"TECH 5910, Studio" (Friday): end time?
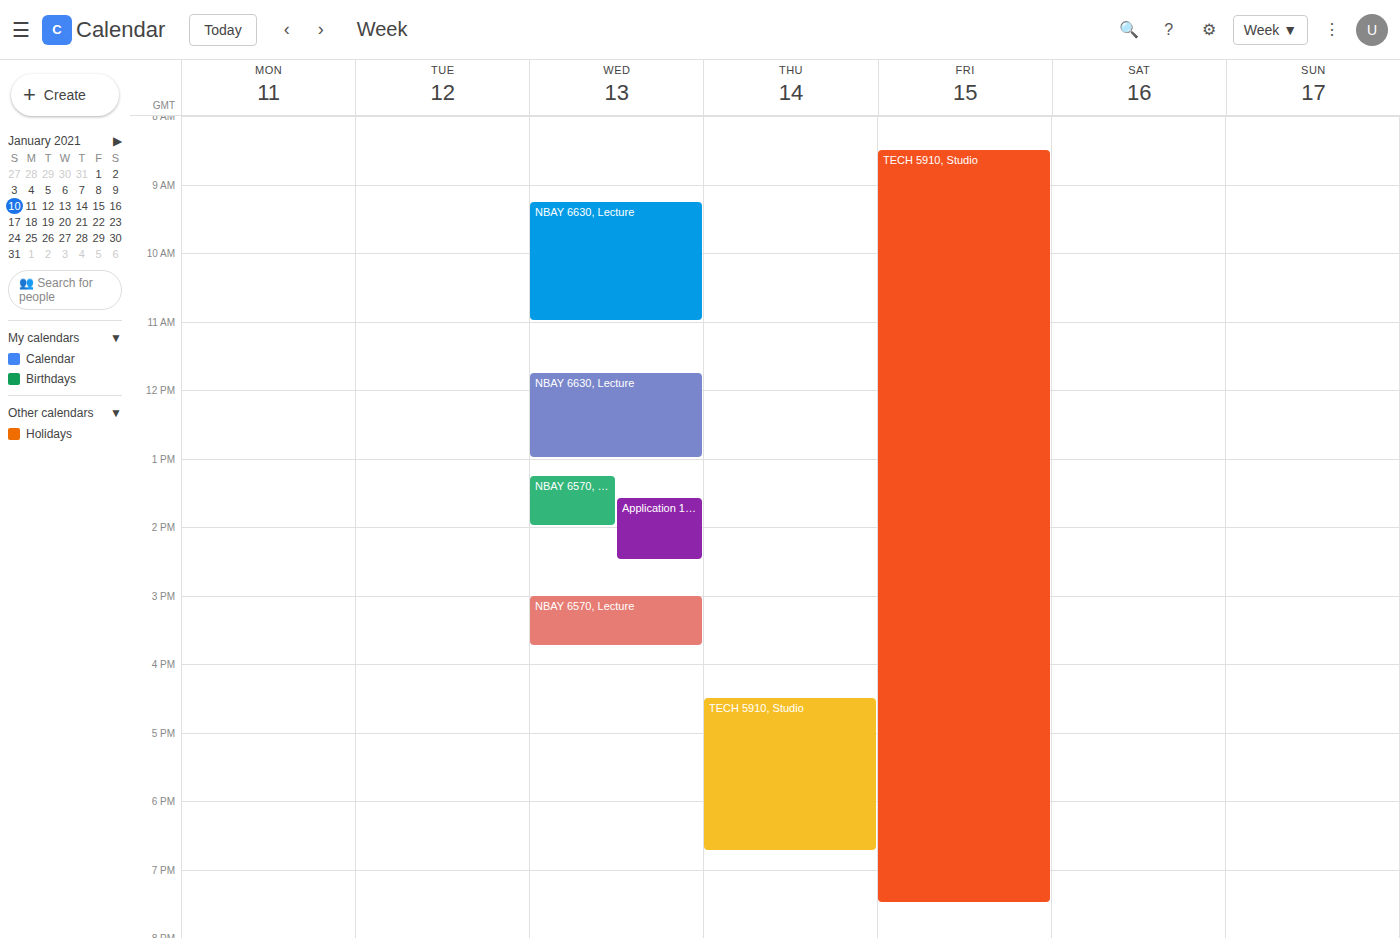
7:30 PM